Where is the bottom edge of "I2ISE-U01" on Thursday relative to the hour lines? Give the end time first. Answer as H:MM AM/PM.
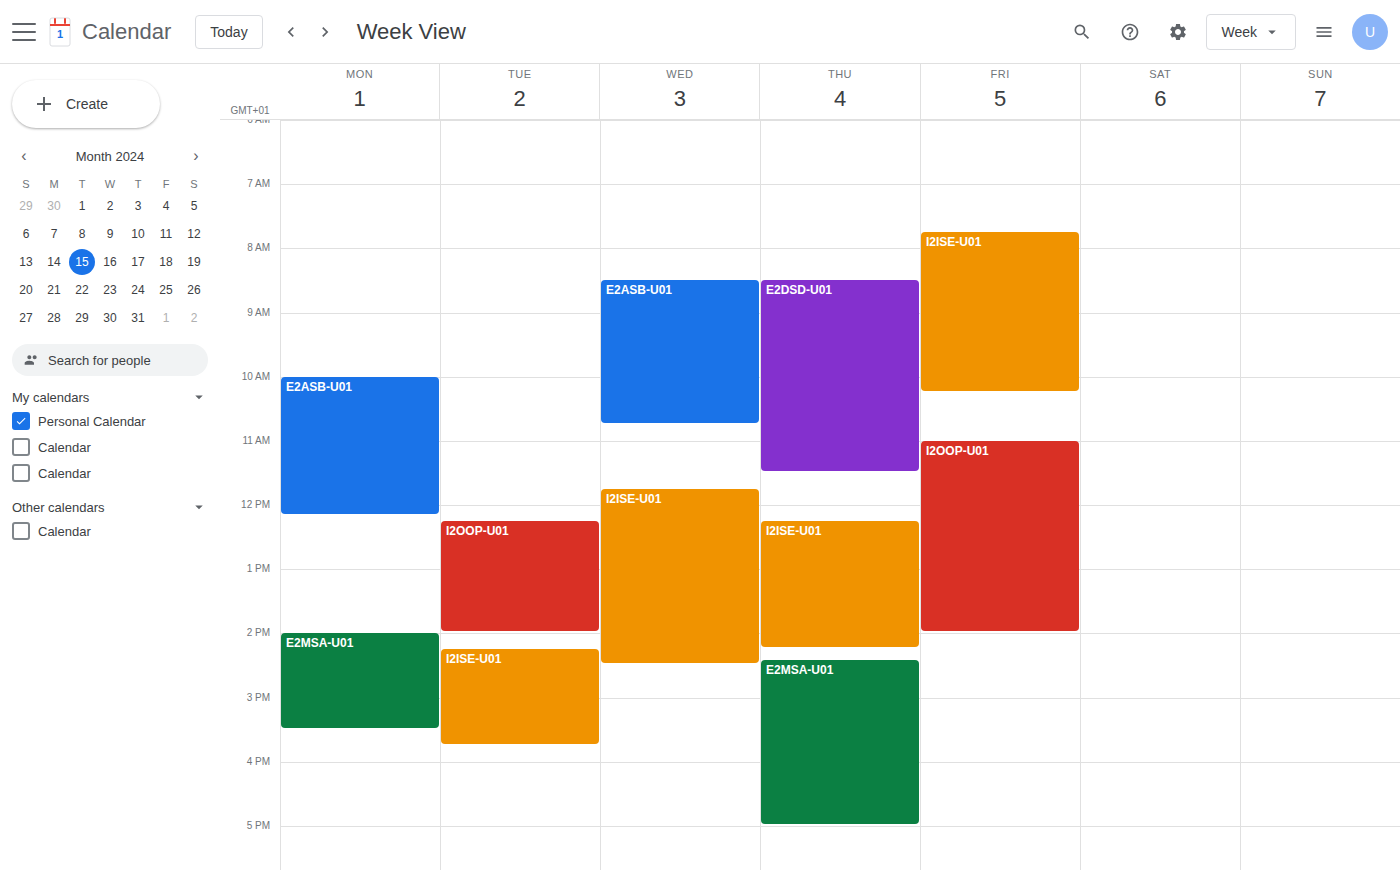
2:15 PM -- neither: a quarter of the way from the 2 PM line to the 3 PM line.